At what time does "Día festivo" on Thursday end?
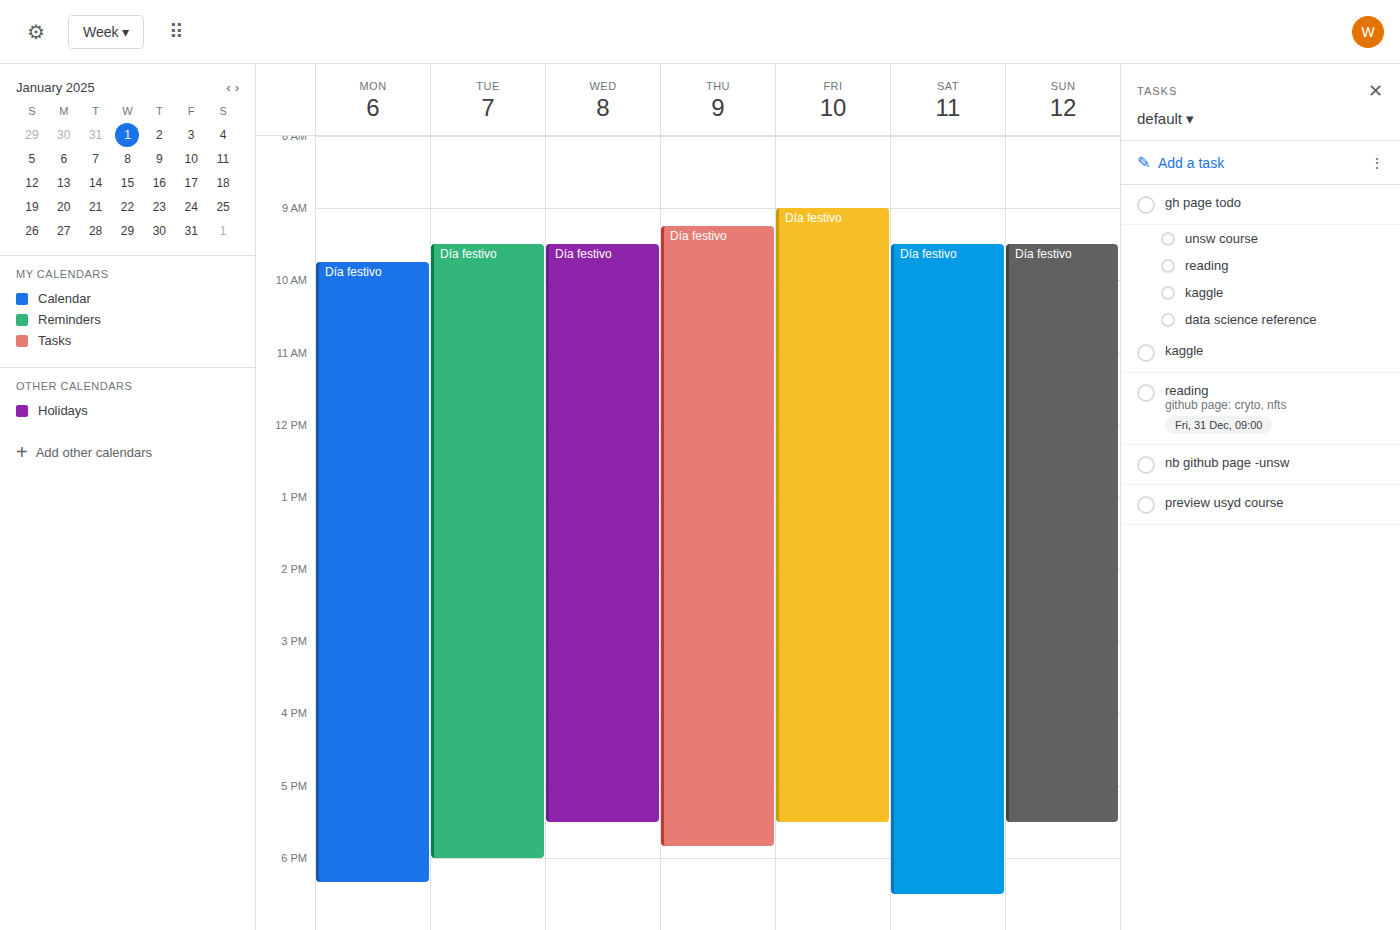
5:50 PM